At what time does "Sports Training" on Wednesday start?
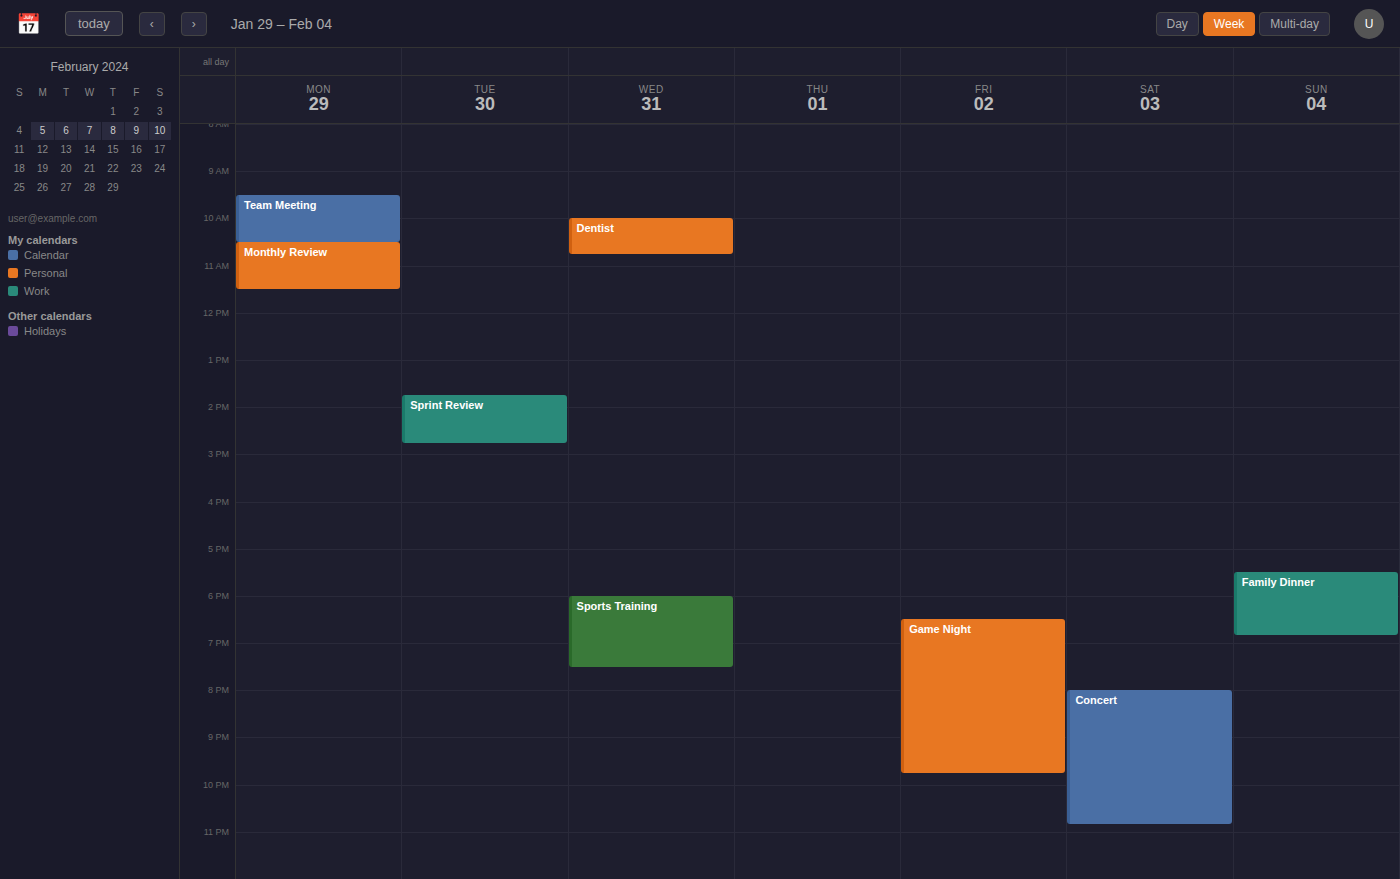
6:00 PM